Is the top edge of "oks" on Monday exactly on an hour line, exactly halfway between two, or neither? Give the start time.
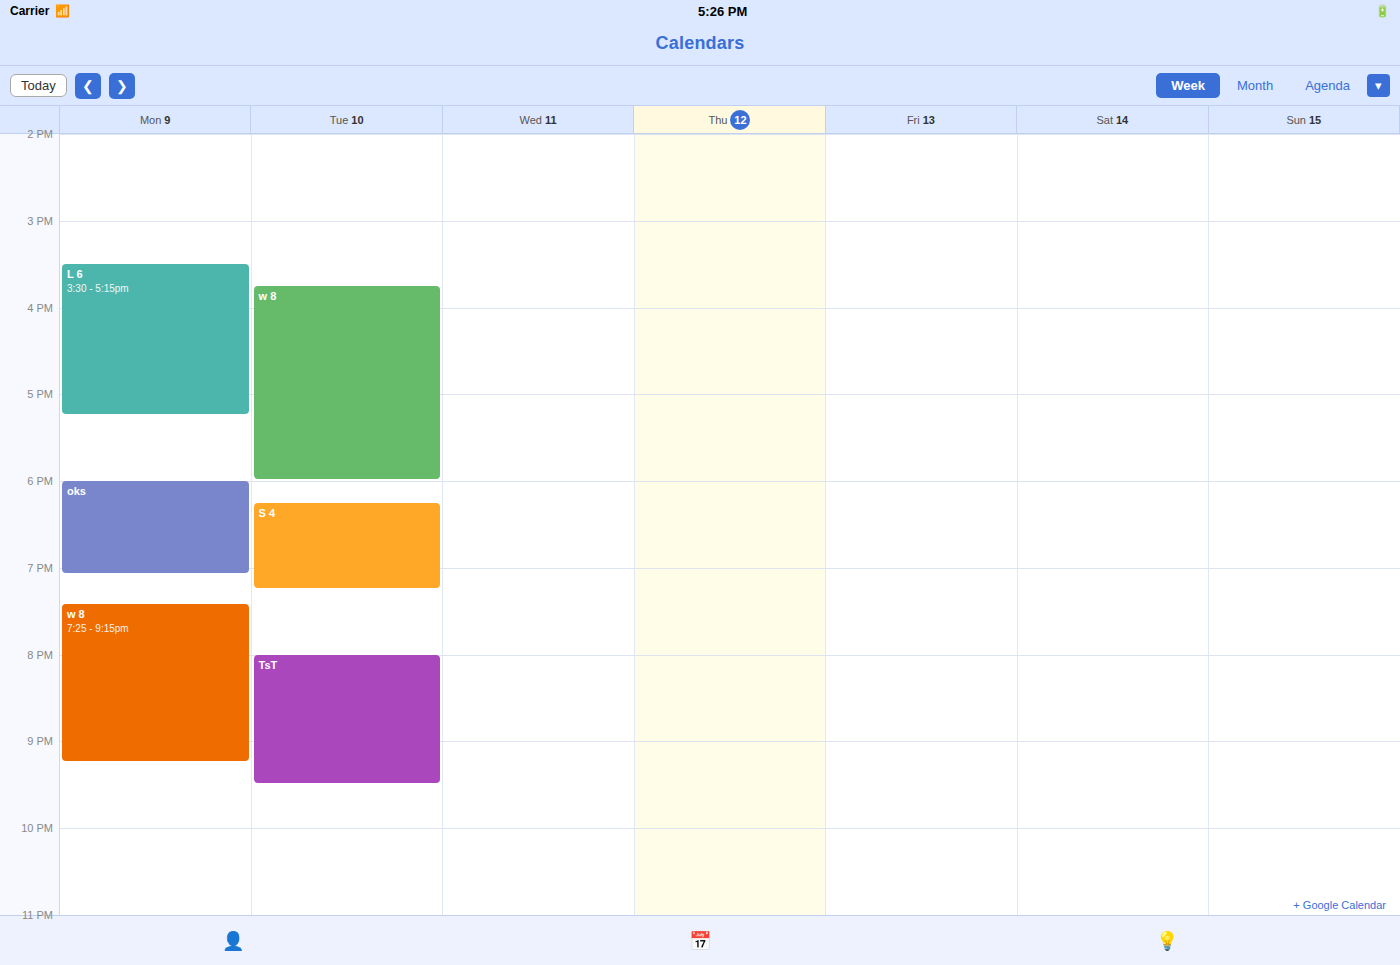
6:00 PM -- exactly on the 6 PM line.